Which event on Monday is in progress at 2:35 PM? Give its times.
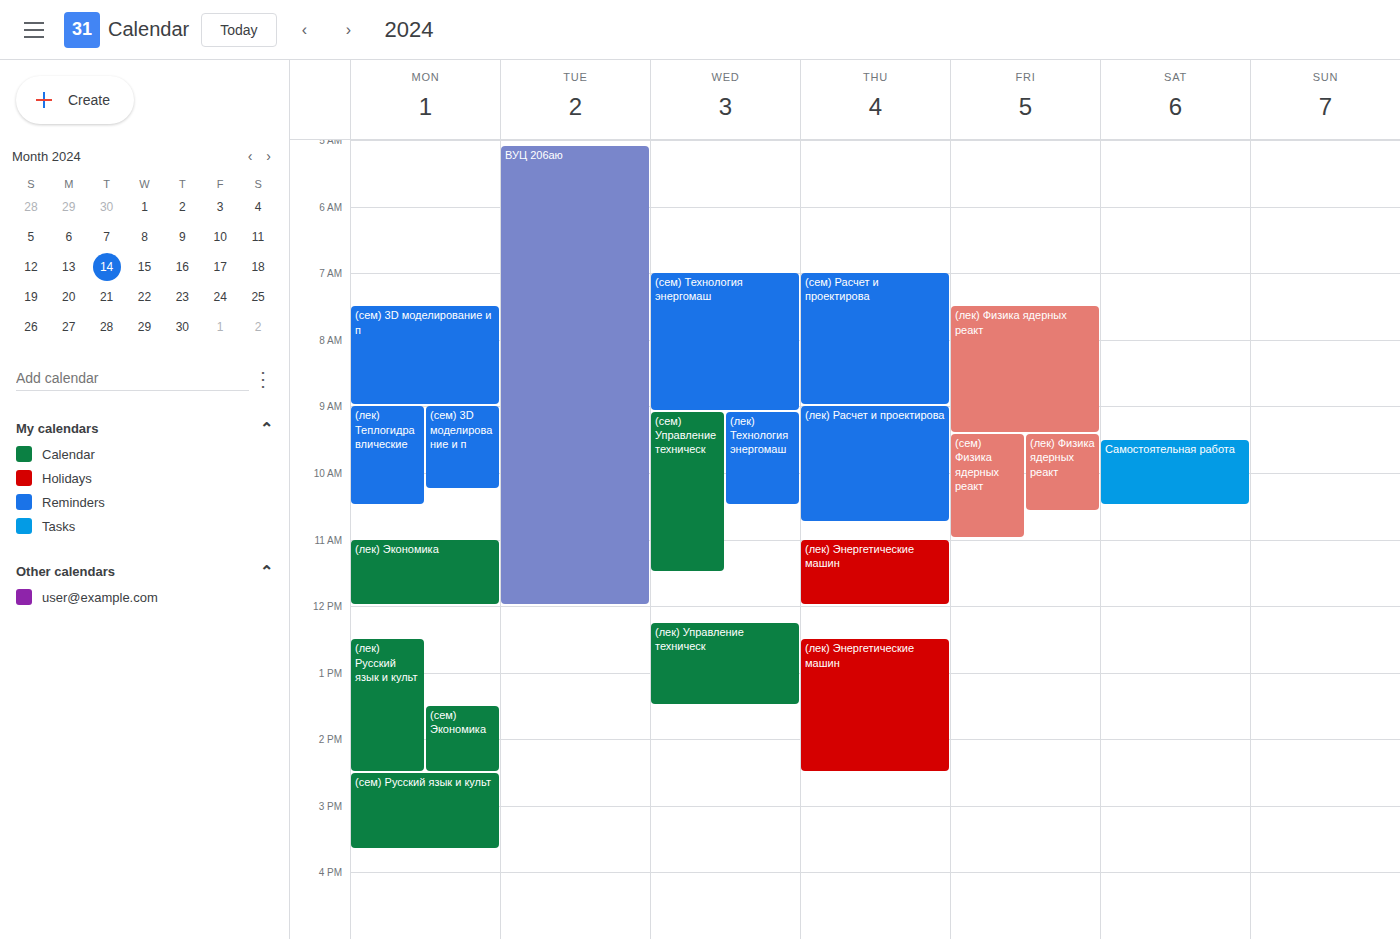
"(сем) Русский язык и культ", 2:30 PM to 3:40 PM